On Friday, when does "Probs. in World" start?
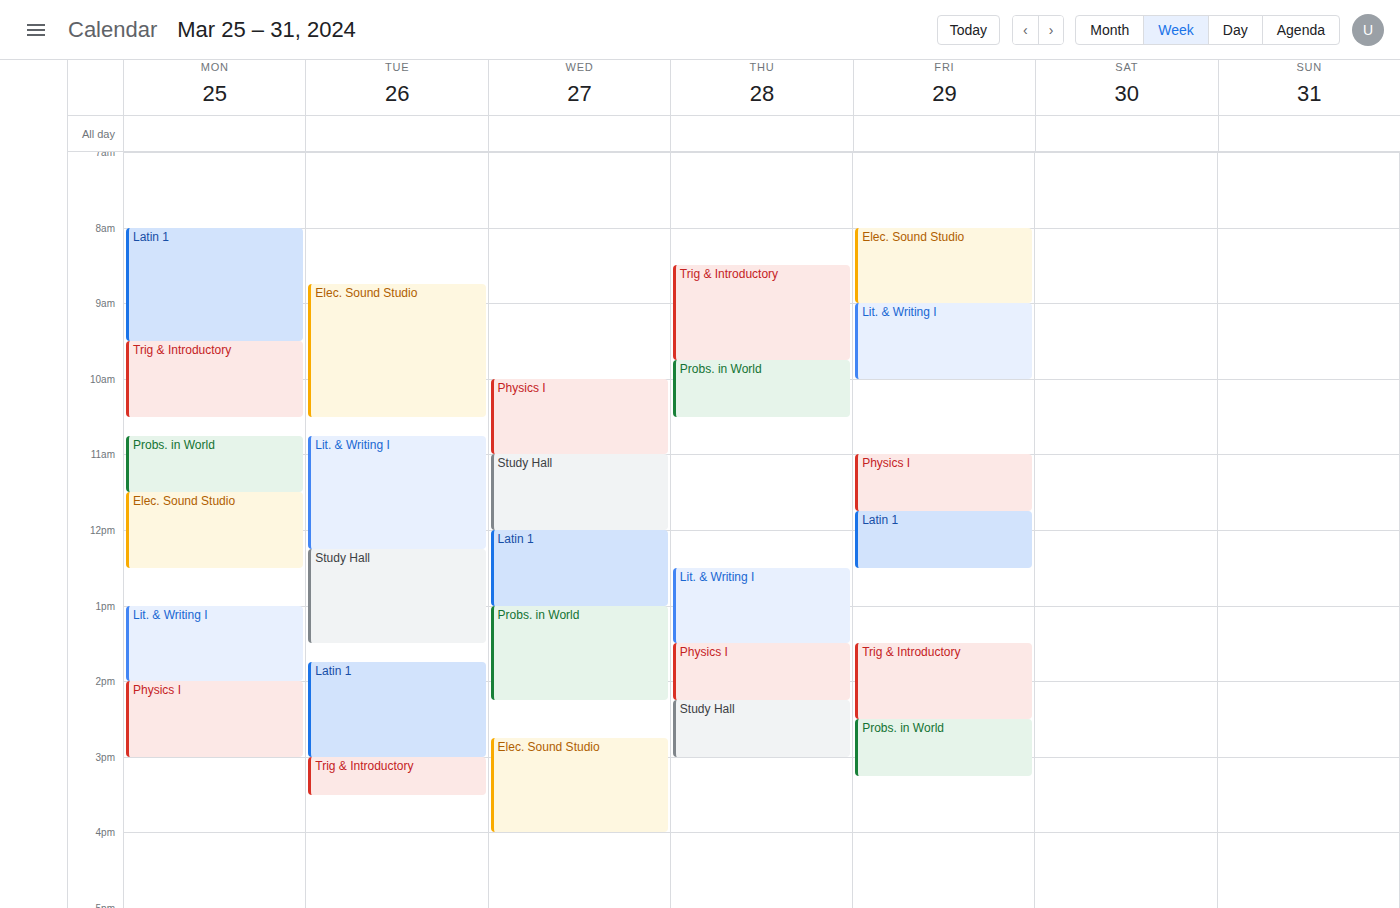
2:30 PM